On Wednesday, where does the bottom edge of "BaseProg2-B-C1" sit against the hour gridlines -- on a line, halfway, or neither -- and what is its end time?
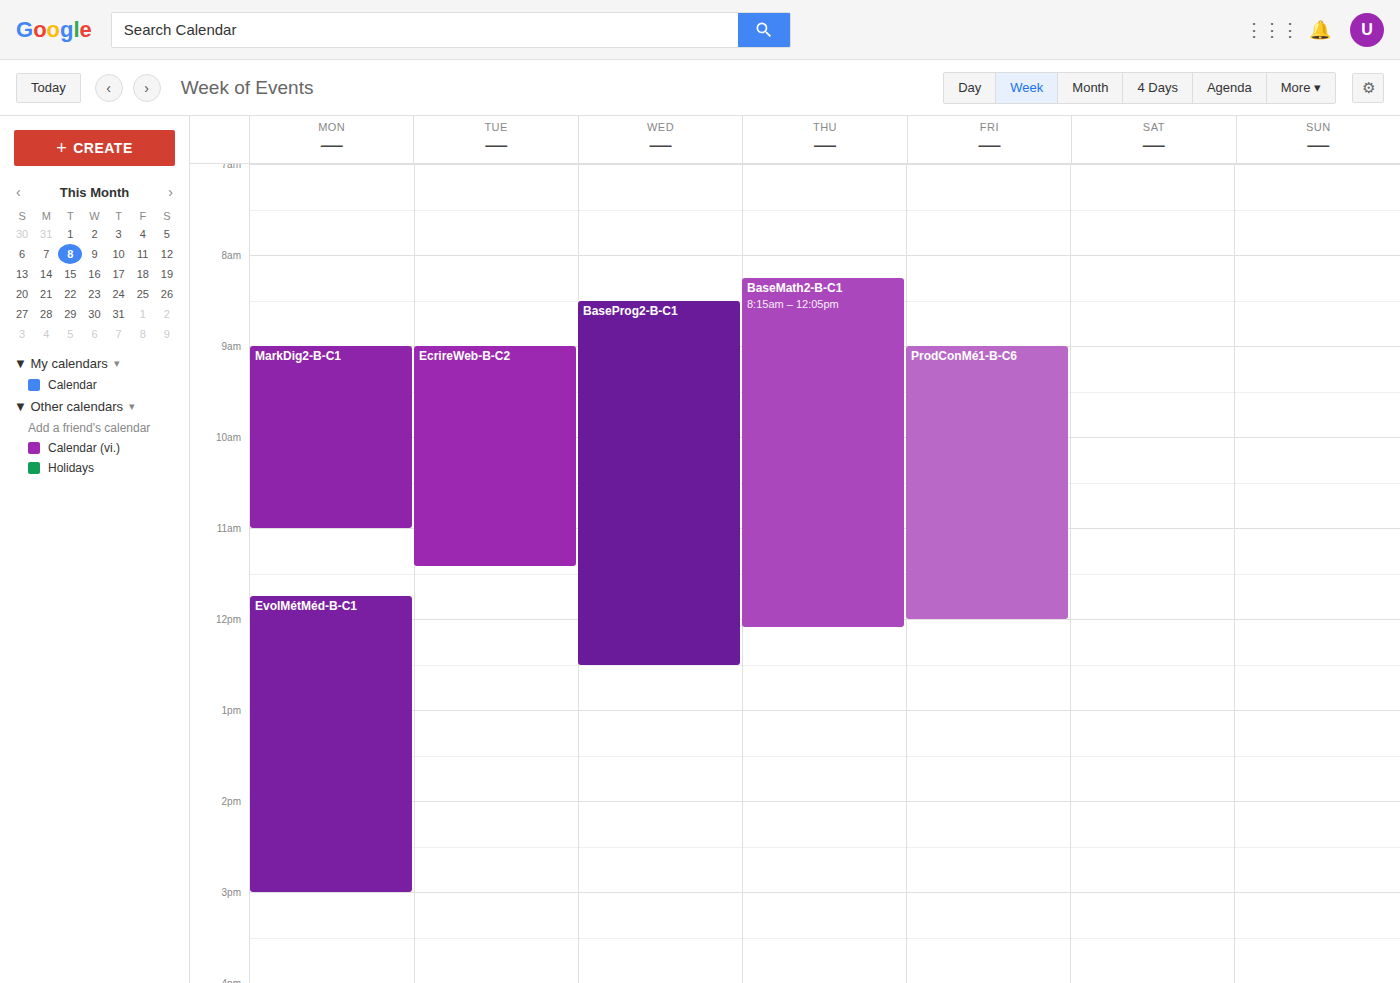
12:30 PM -- halfway between the 12 PM and 1 PM lines.